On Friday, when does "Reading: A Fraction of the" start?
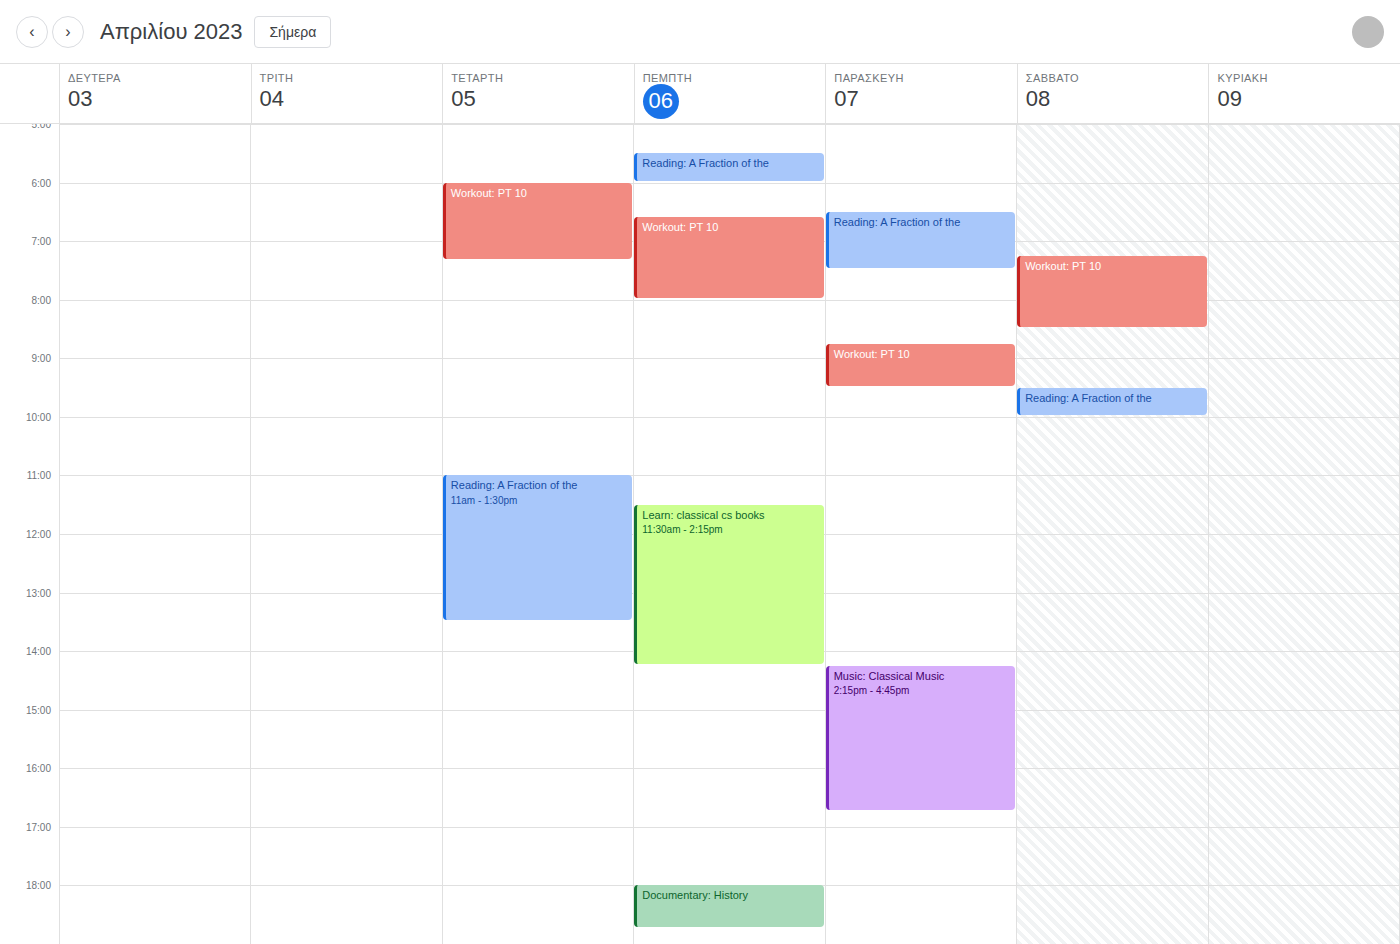
6:30 AM